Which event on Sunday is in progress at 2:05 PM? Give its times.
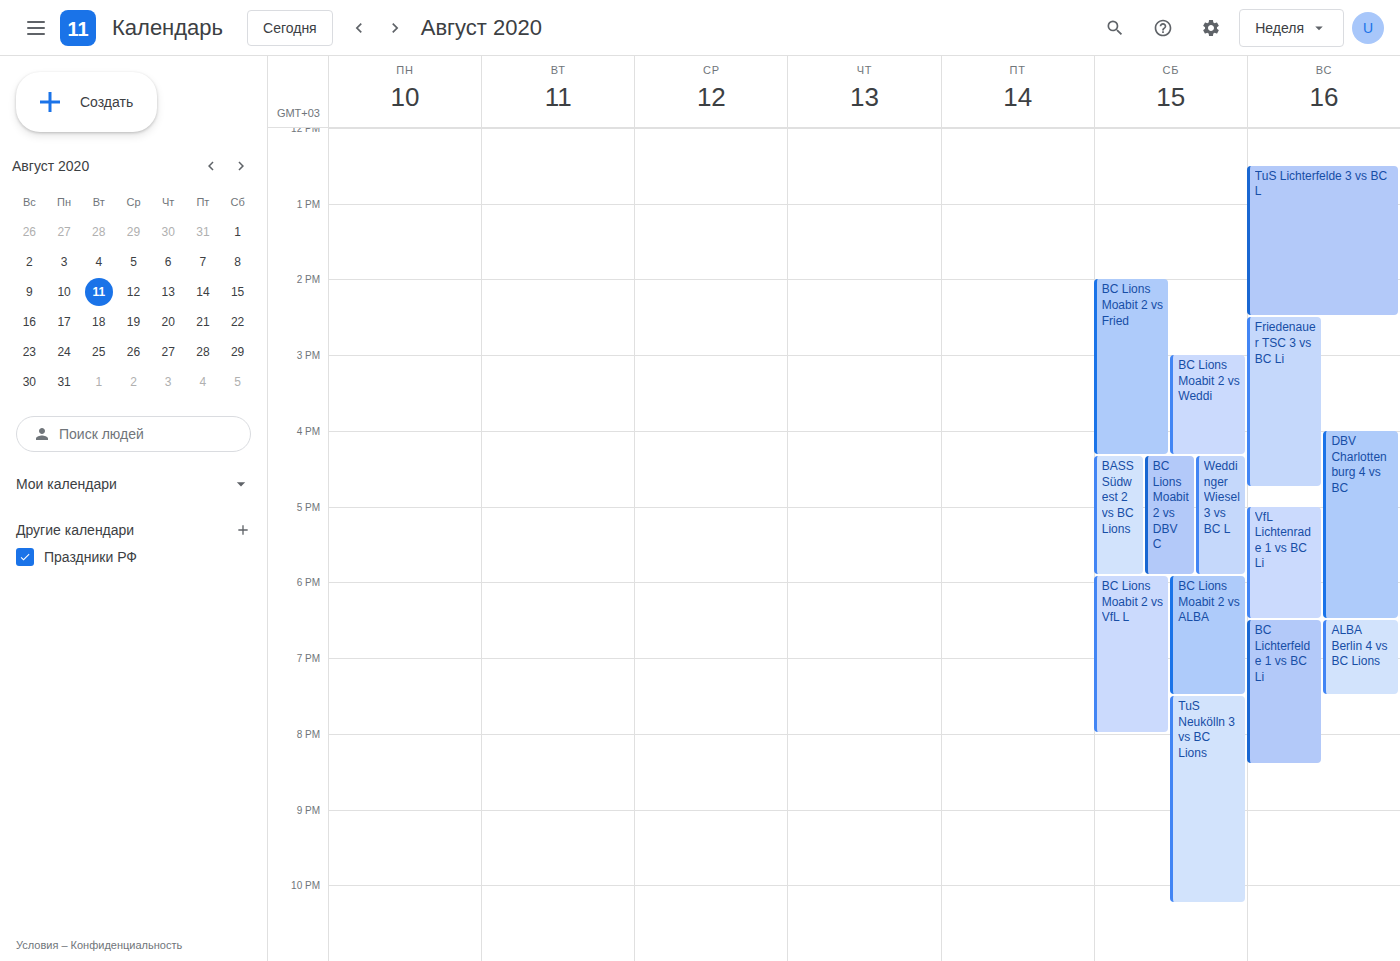
"TuS Lichterfelde 3 vs BC L", 12:30 PM to 2:30 PM